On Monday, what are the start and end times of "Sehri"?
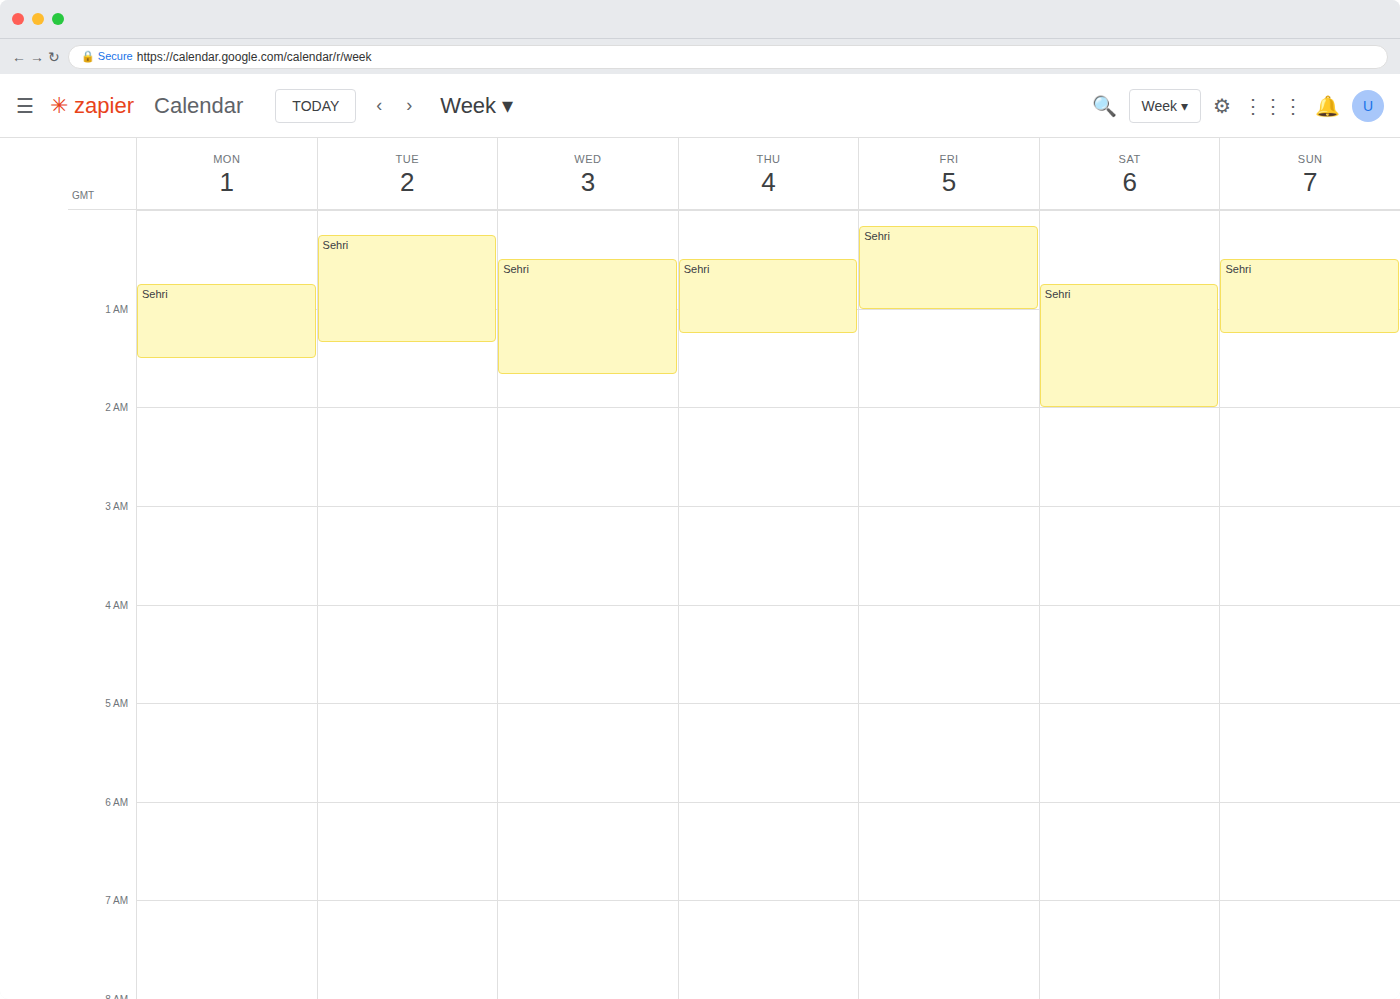
12:45 AM to 1:30 AM